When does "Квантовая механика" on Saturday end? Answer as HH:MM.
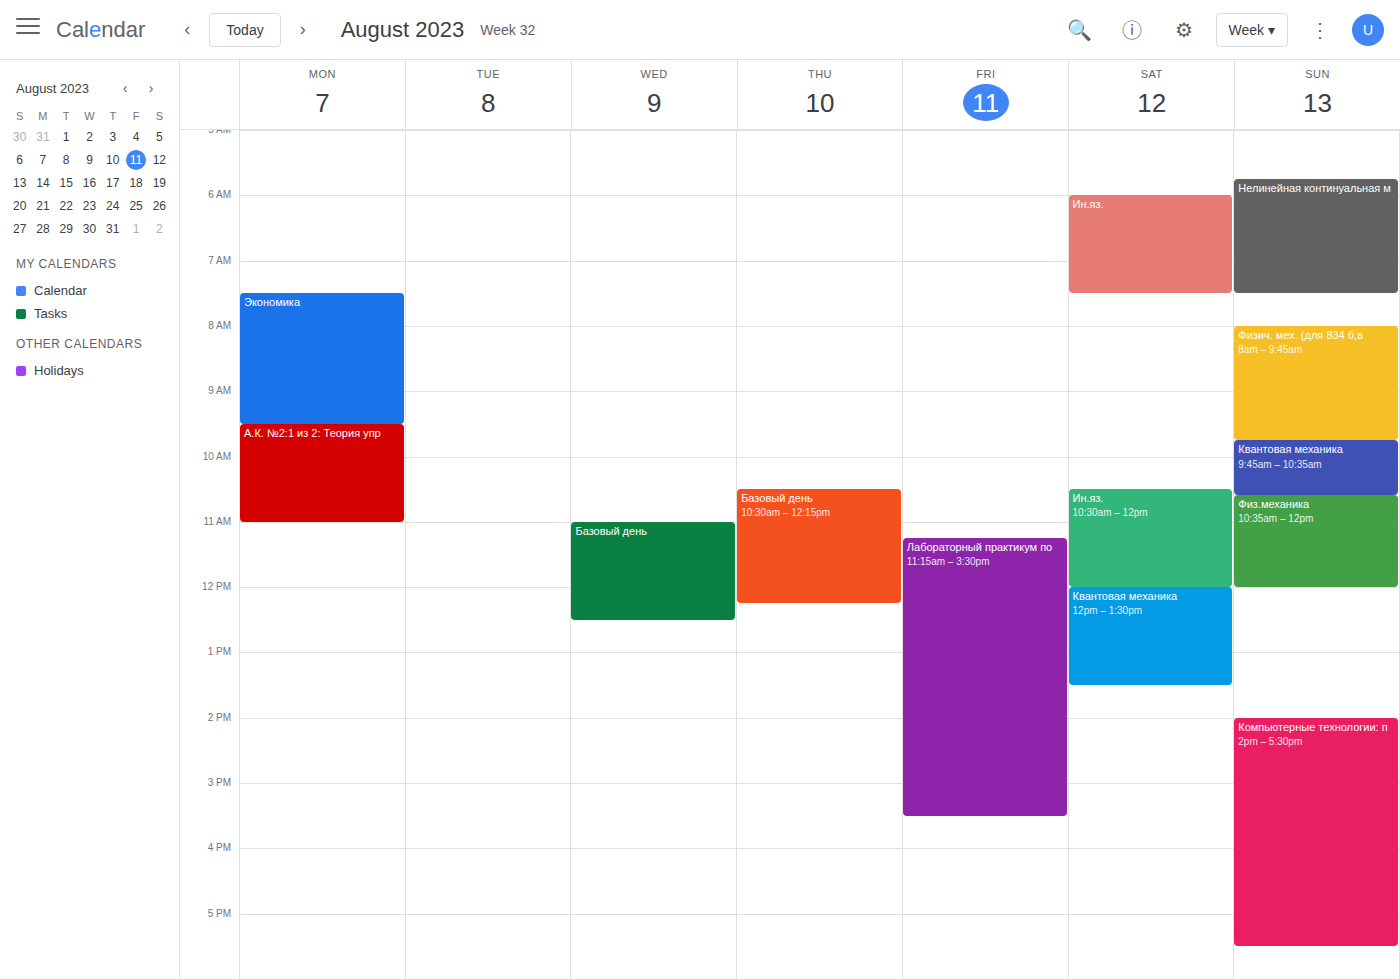
13:30